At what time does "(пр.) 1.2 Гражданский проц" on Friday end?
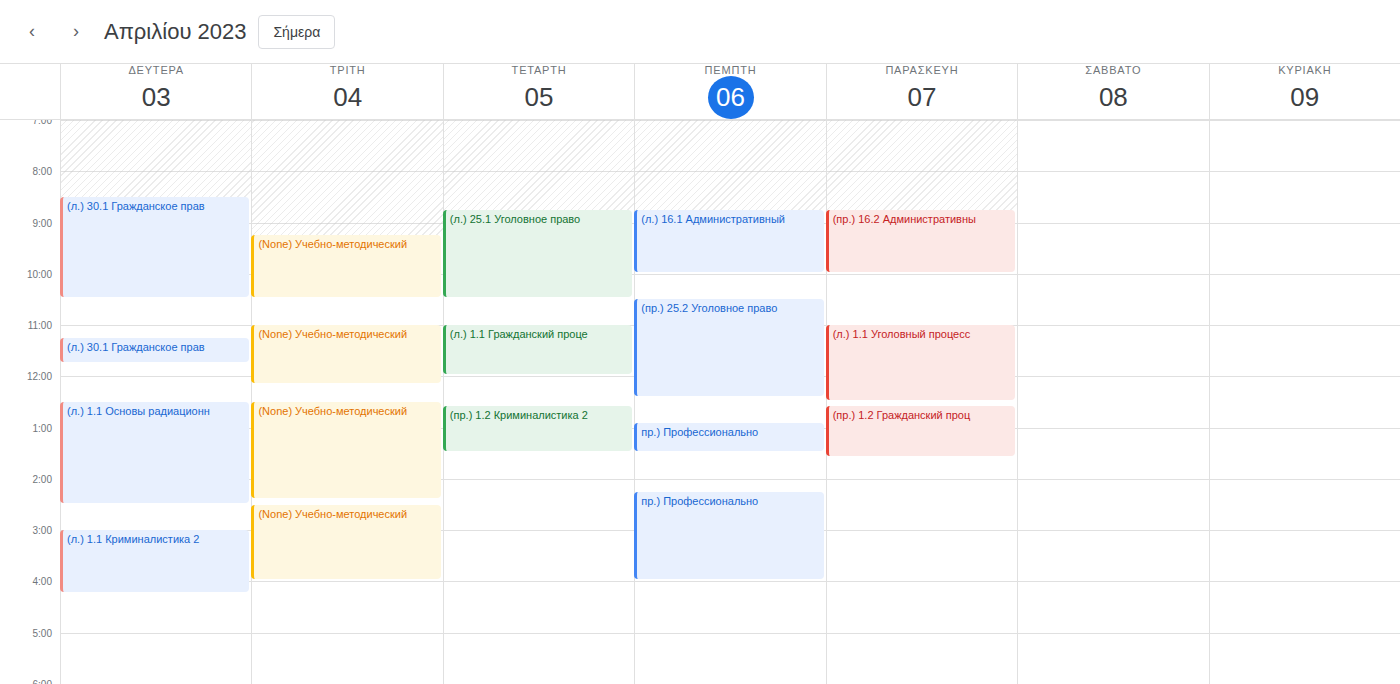
1:35 PM